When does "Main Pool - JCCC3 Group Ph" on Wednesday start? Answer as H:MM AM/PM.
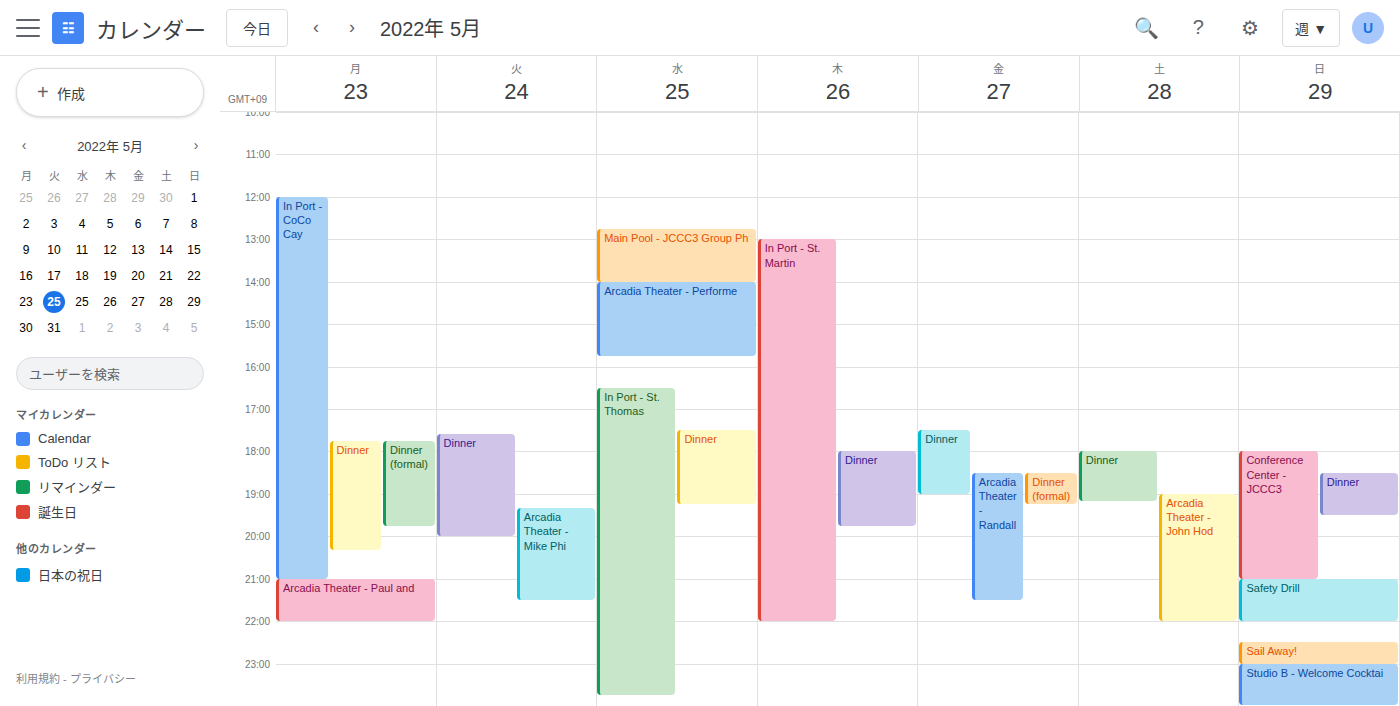
12:45 PM